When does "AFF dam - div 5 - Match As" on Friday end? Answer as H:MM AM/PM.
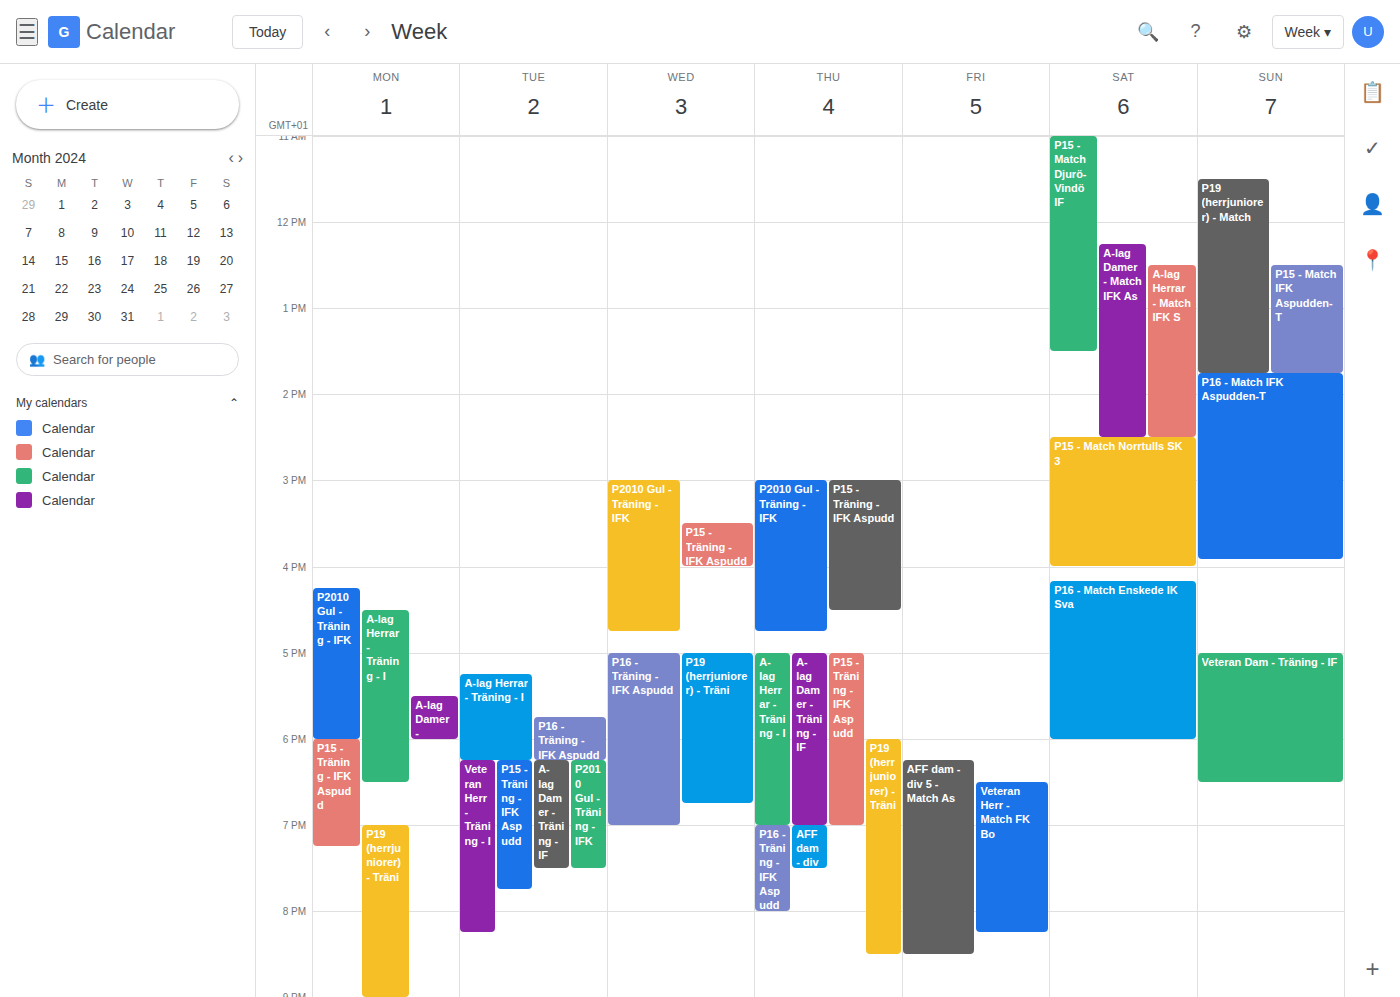
8:30 PM